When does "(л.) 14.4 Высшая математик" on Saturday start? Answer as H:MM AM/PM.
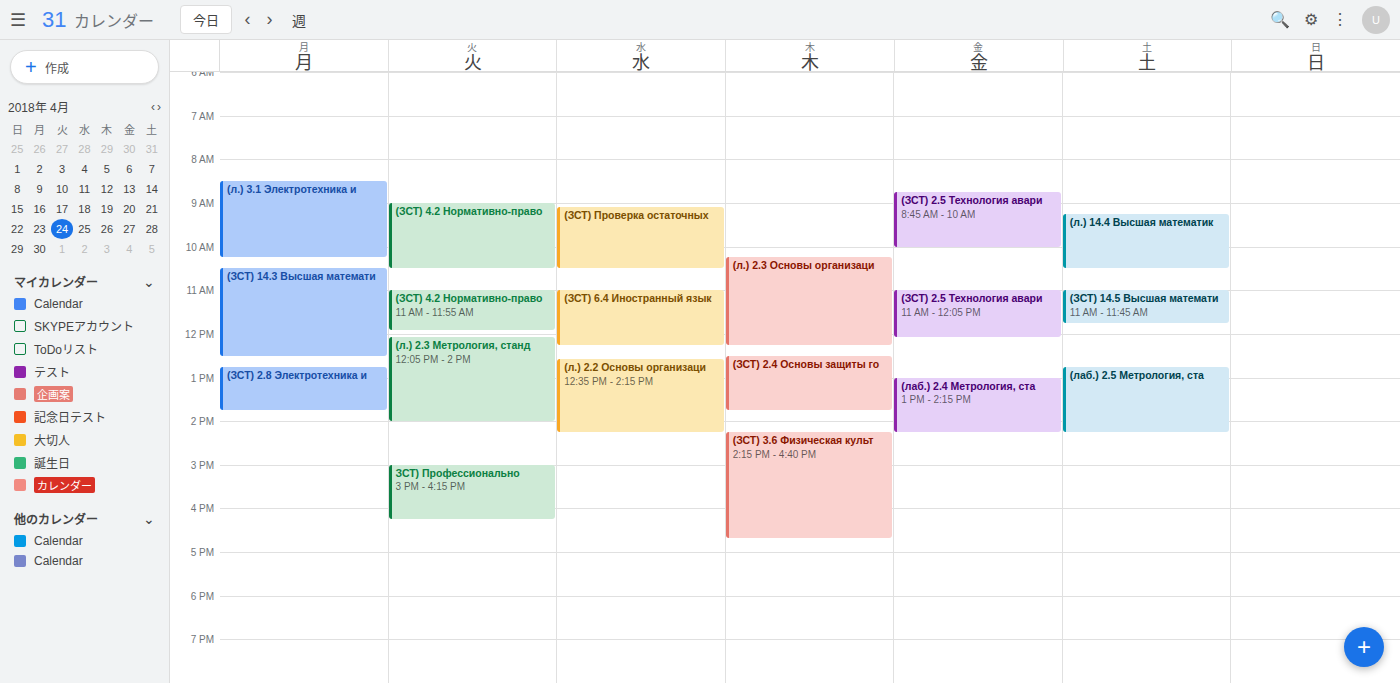
9:15 AM